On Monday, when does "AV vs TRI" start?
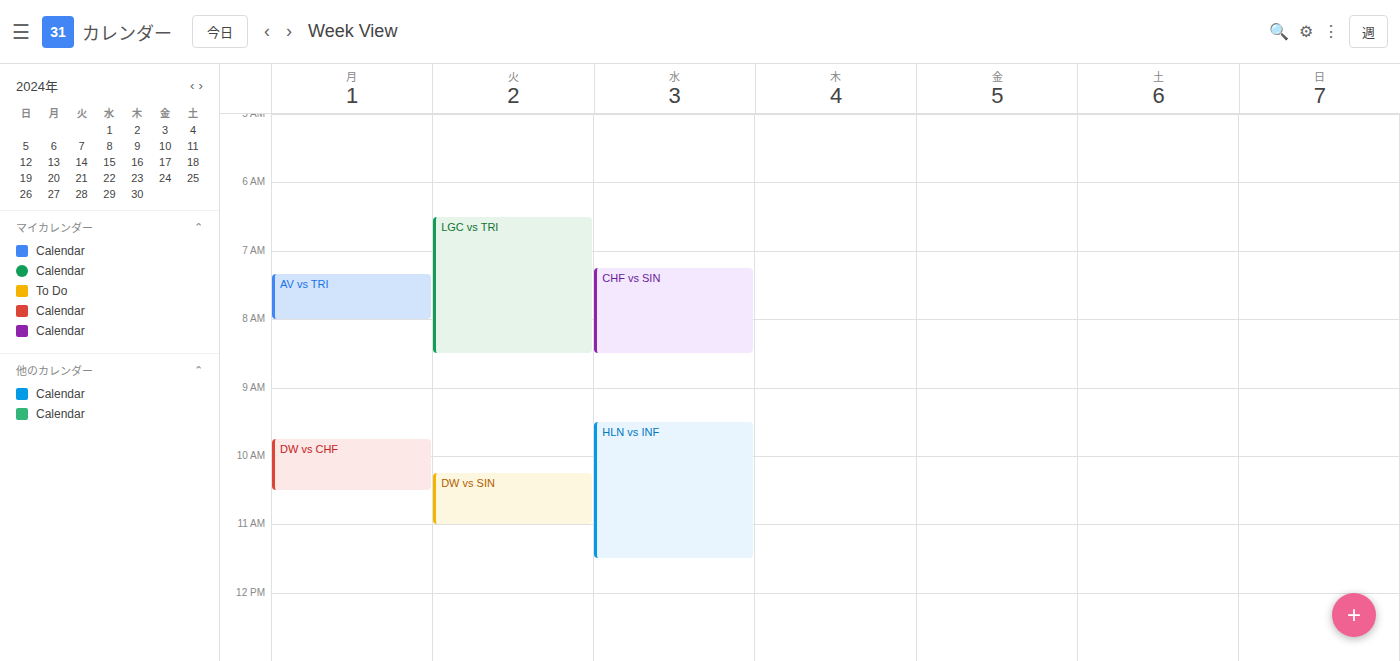
7:20 AM